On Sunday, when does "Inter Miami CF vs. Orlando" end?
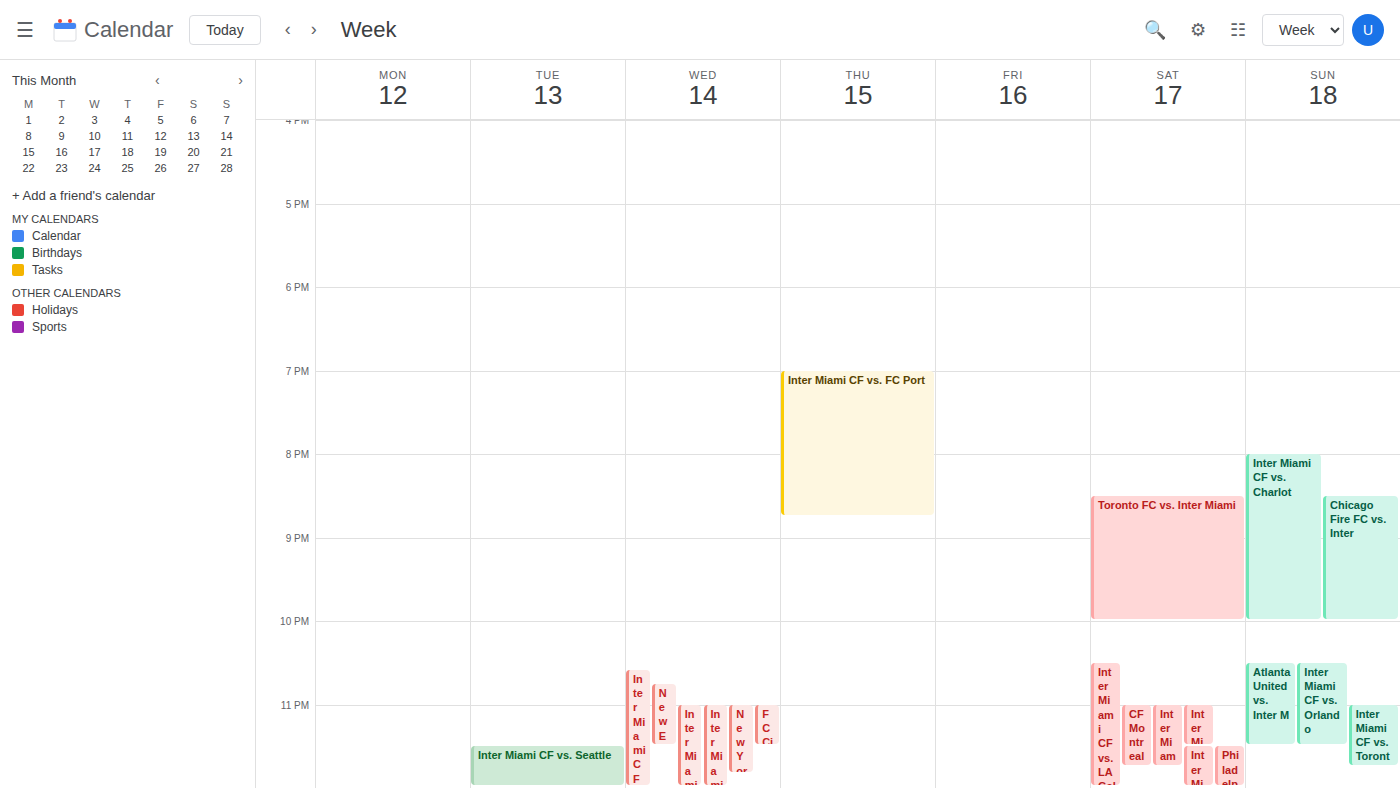
11:30 PM